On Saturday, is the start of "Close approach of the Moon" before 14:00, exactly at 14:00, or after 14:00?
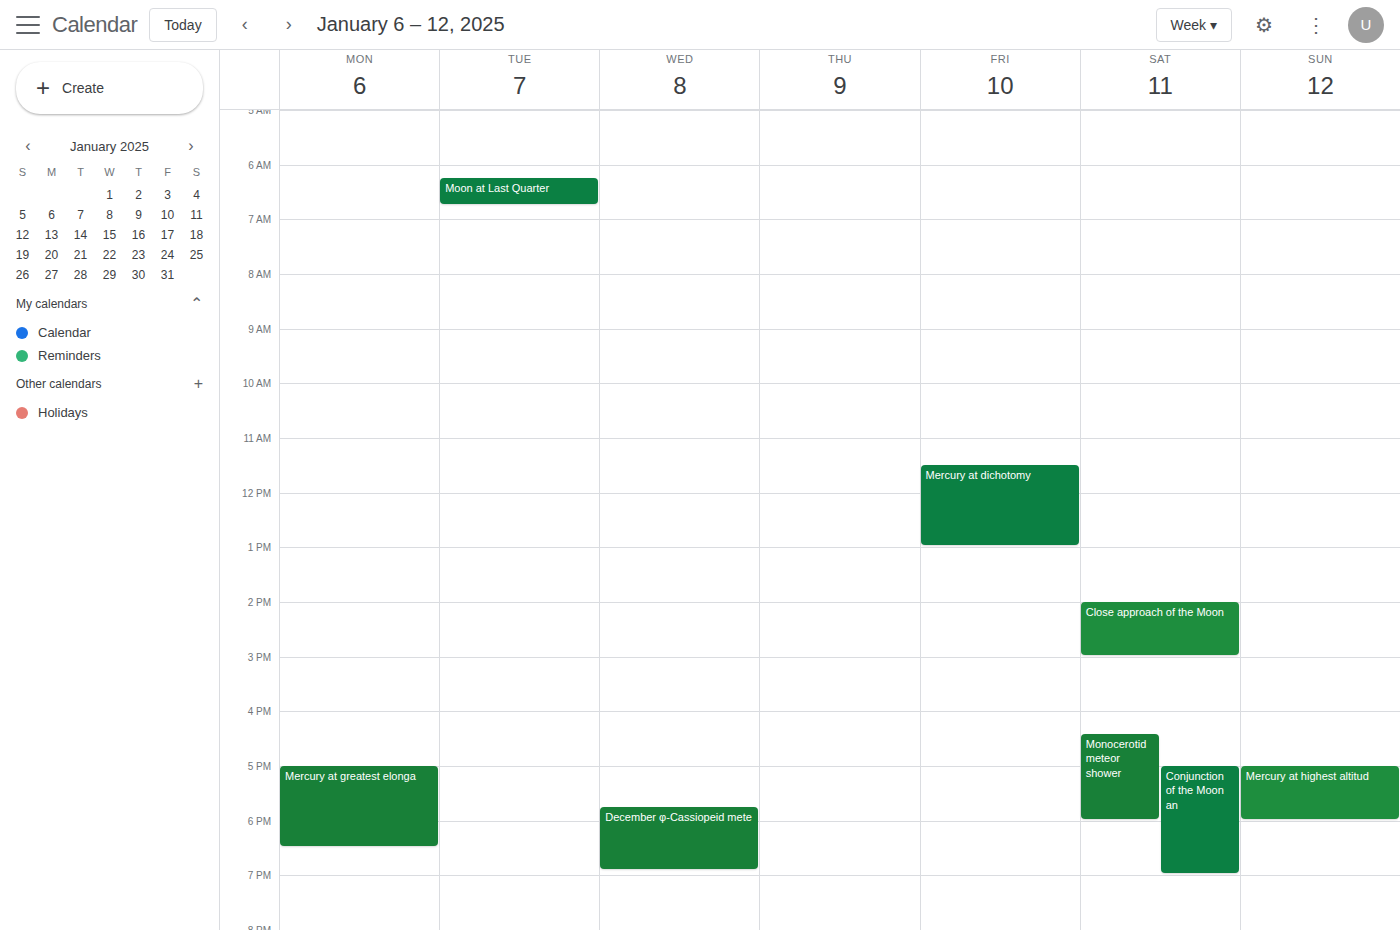
14:00 -- exactly at 14:00, on the 14:00 line.